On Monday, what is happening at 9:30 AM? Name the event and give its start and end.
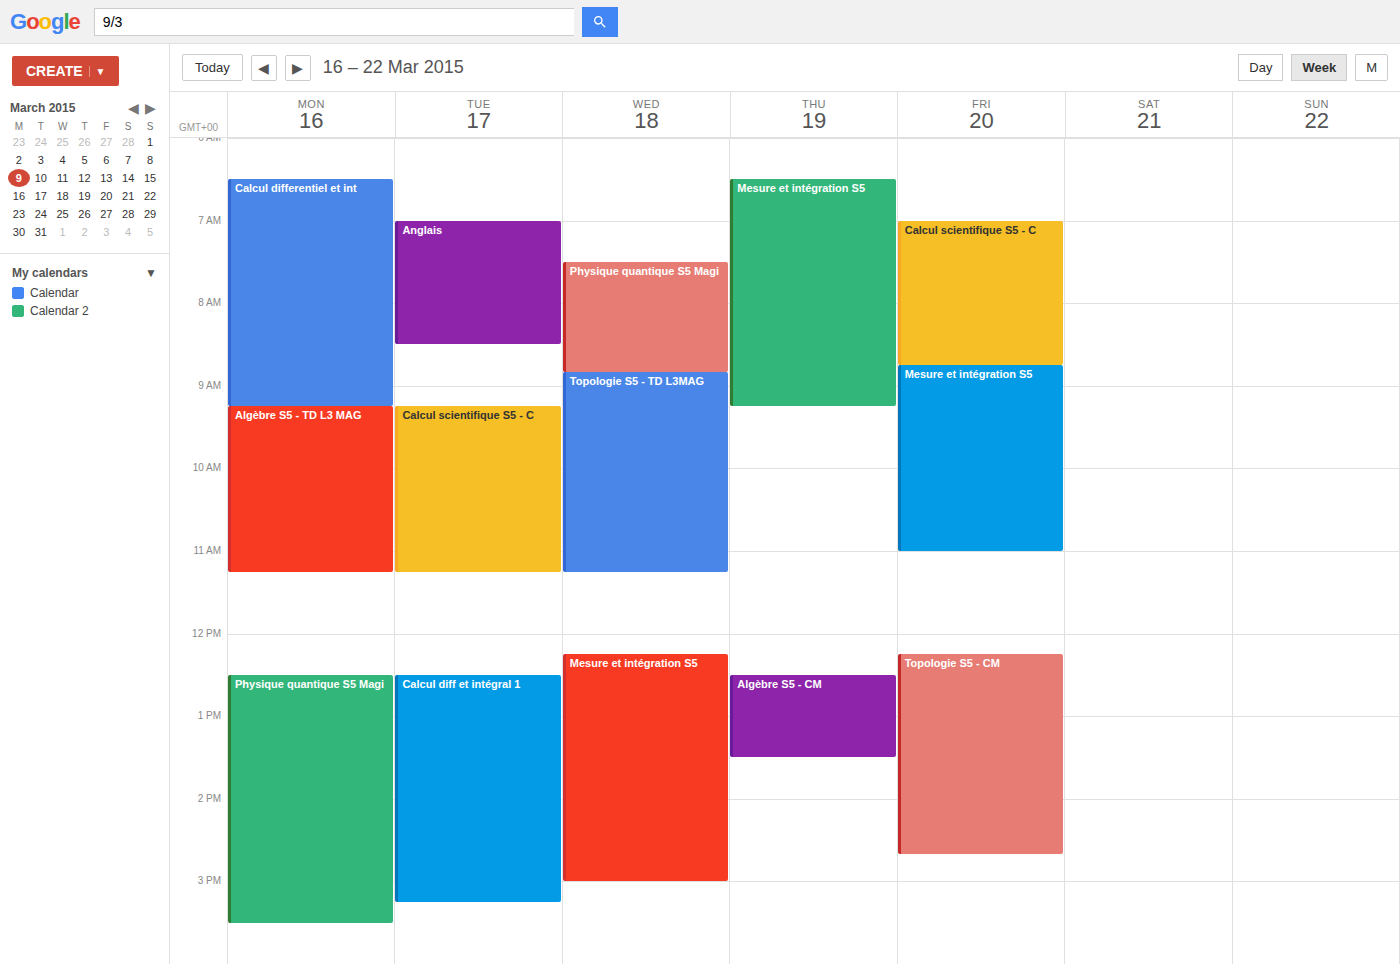
"Algèbre S5 - TD L3 MAG", 9:15 AM to 11:15 AM